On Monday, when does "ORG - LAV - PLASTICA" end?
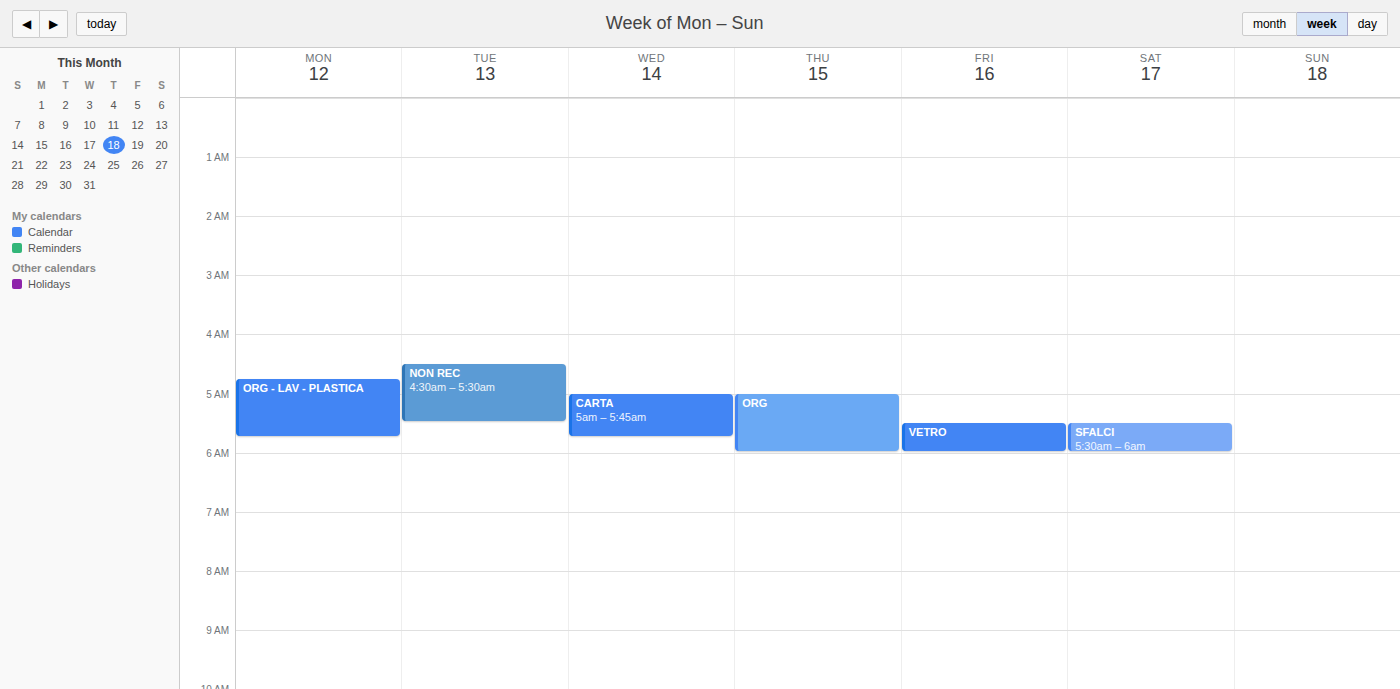
5:45 AM